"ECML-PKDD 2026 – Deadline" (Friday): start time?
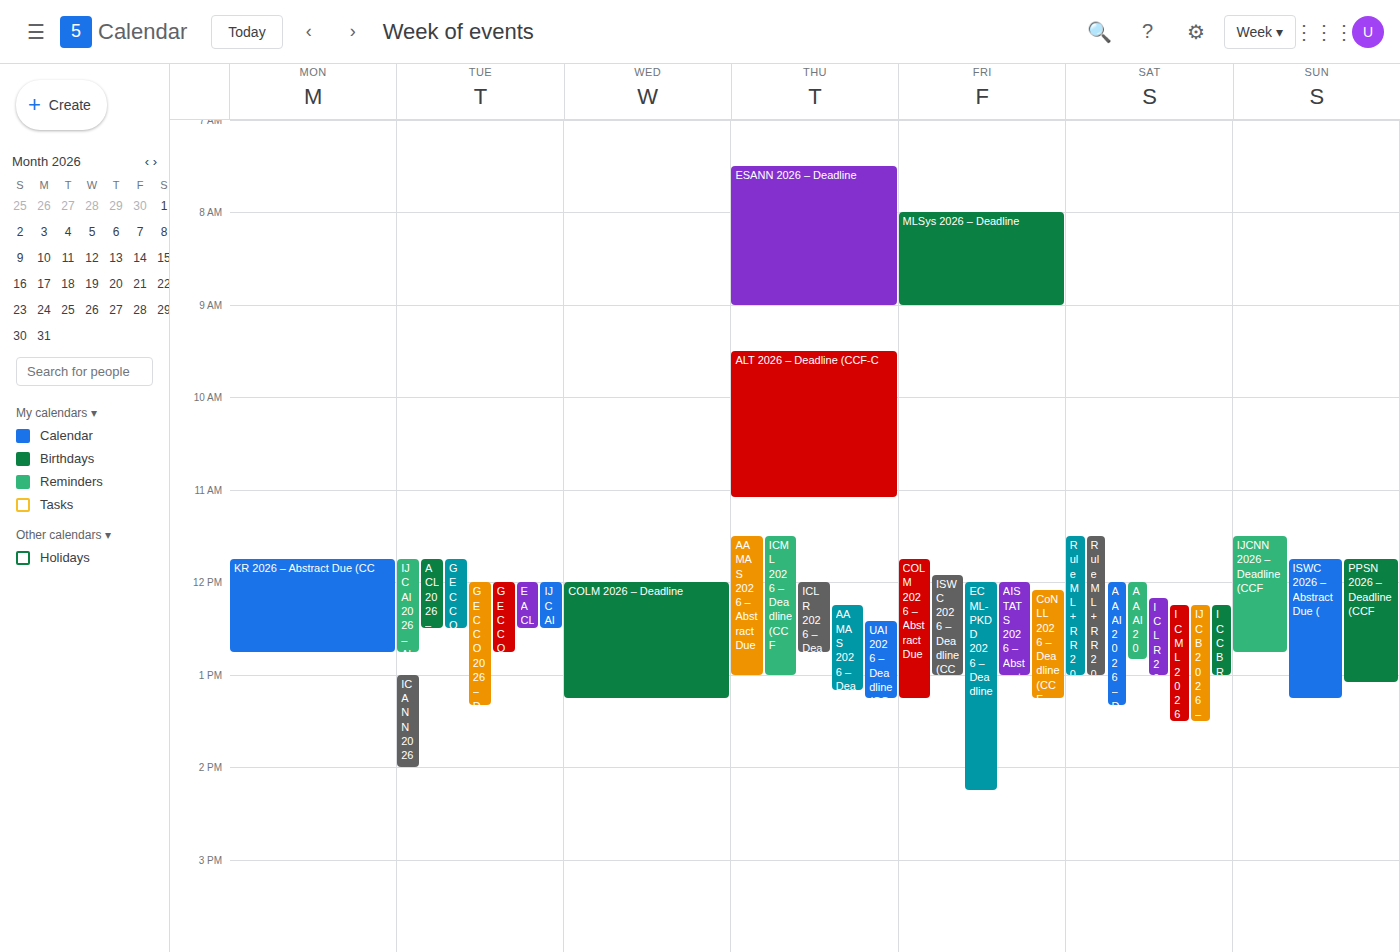
12:00 PM